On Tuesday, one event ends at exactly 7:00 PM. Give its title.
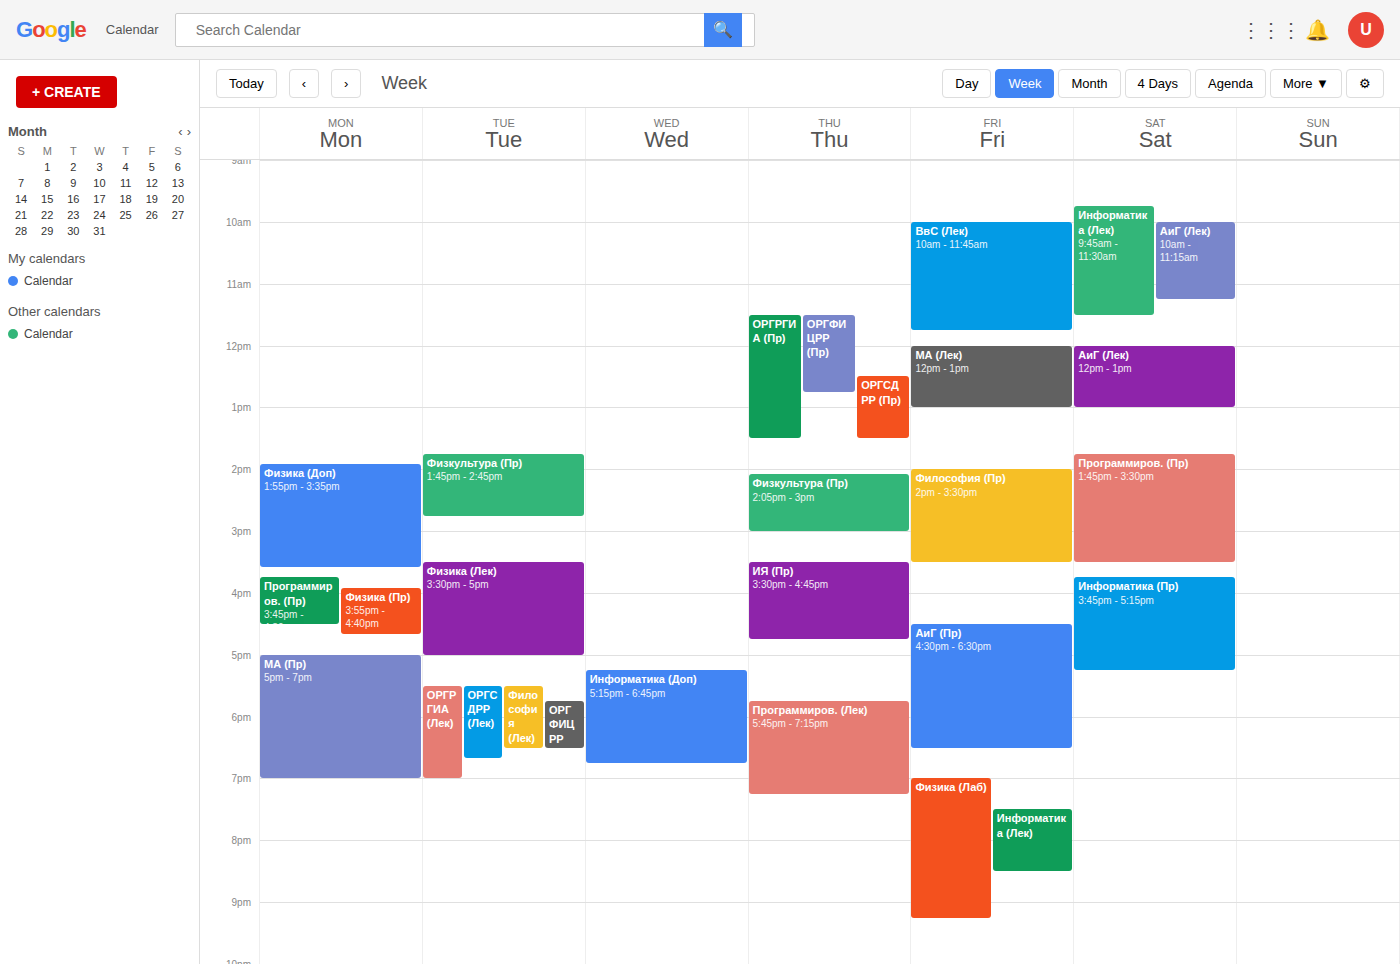
"ОРГРГИА (Лек)"